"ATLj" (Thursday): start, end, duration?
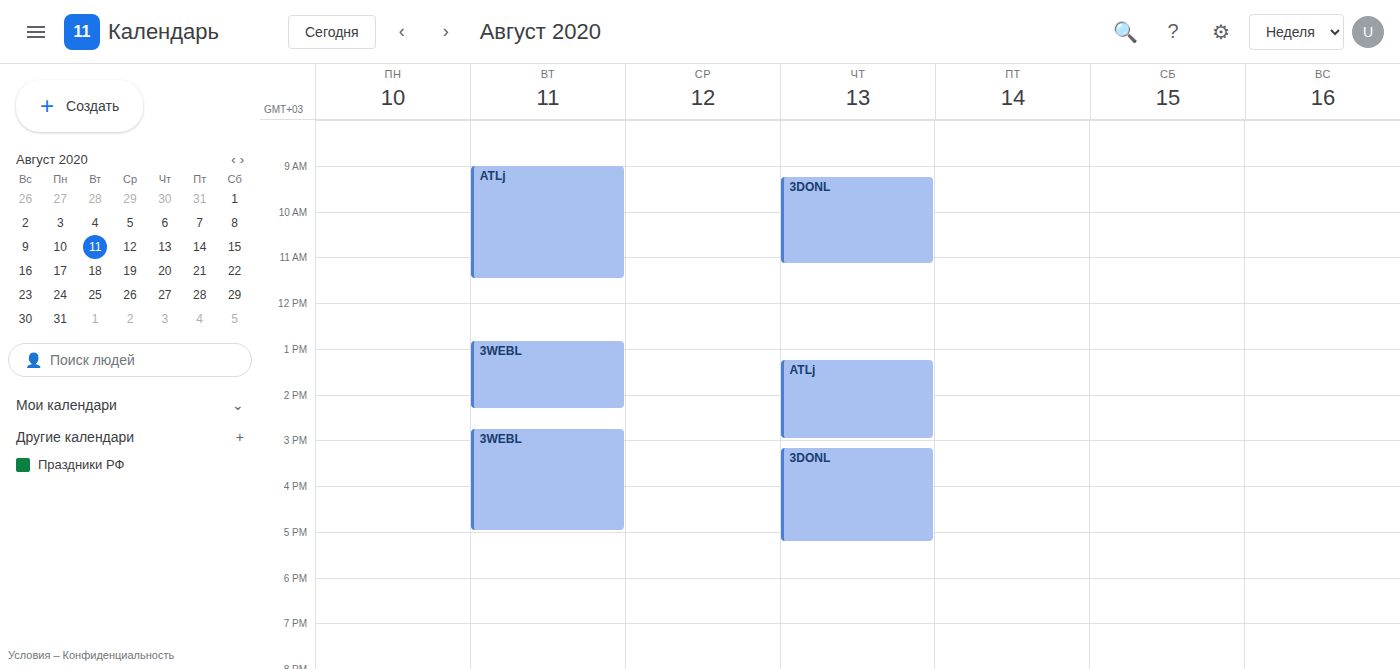
1:15 PM to 3:00 PM, 1 hour 45 minutes